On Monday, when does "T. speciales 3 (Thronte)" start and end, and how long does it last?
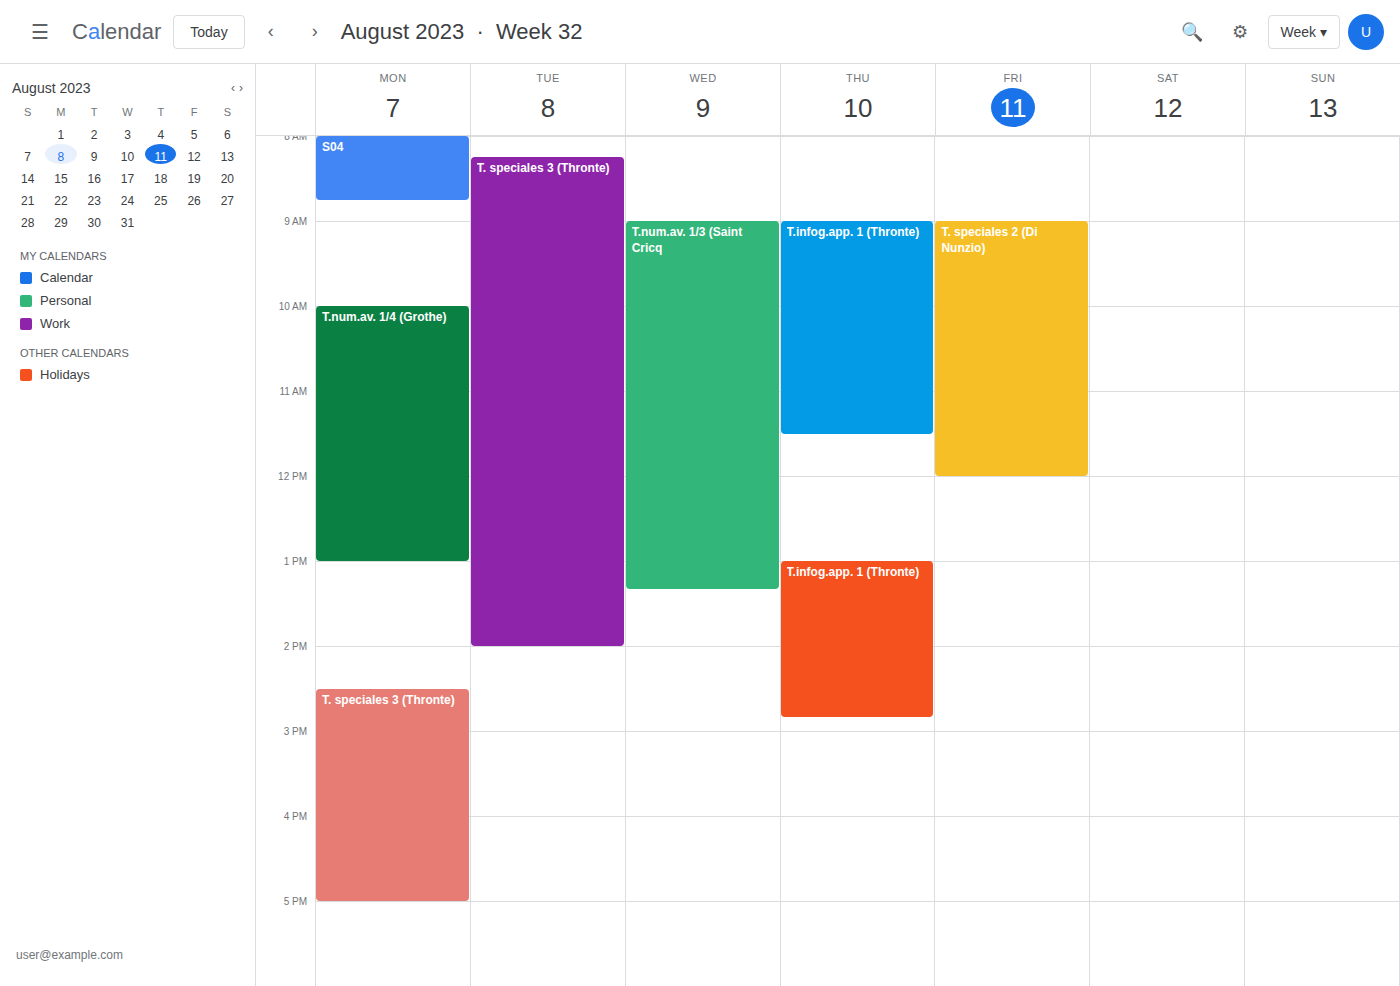
2:30 PM to 5:00 PM, 2 hours 30 minutes